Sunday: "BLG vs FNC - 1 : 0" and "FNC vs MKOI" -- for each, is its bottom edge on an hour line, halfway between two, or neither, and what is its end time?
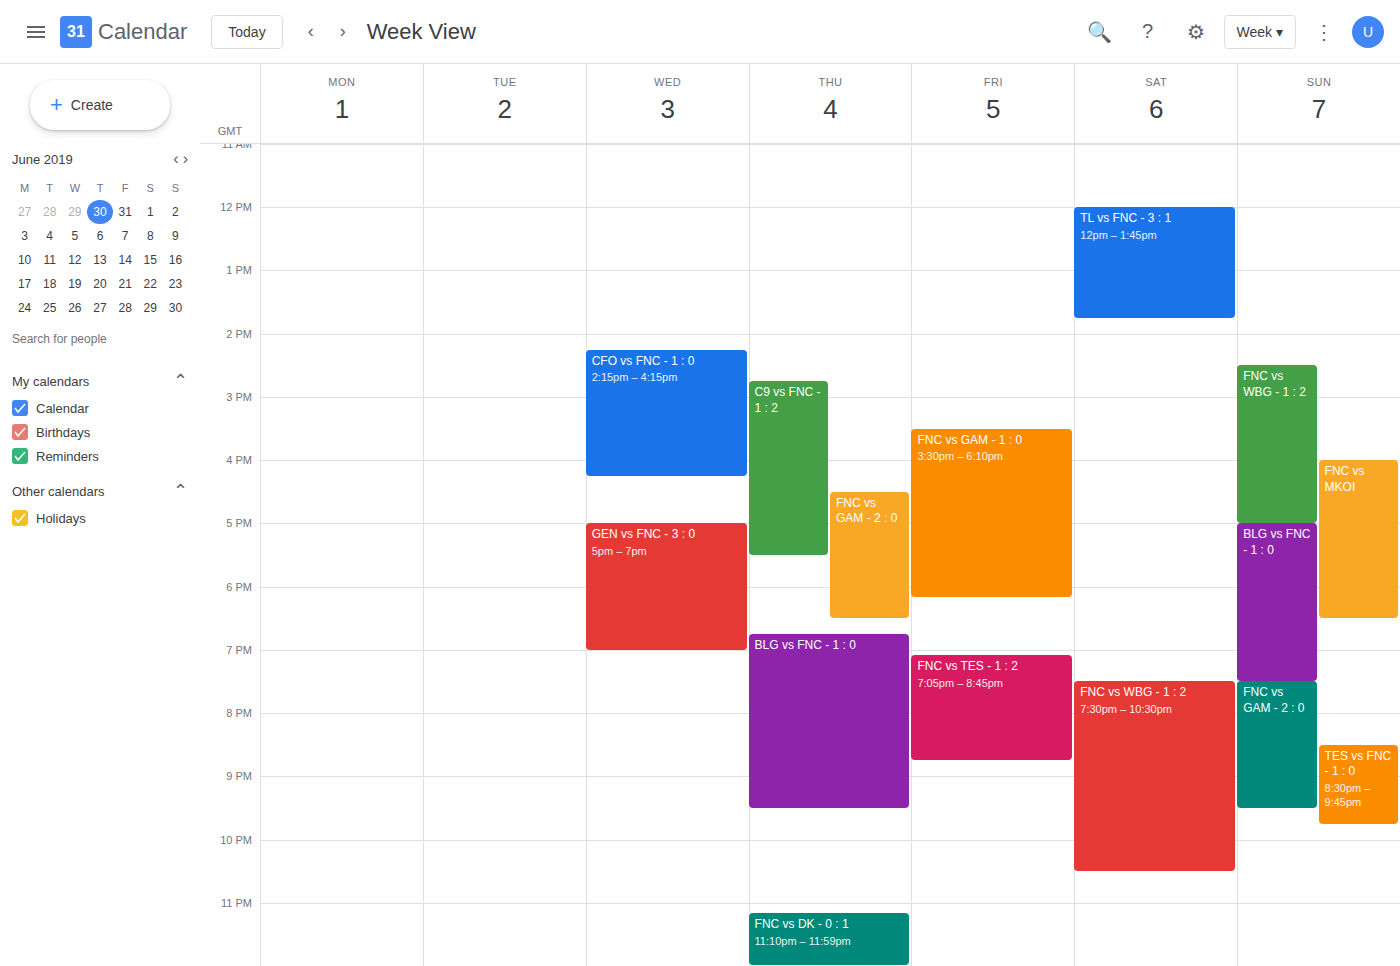
"BLG vs FNC - 1 : 0": 7:30 PM, halfway between the 7 PM and 8 PM lines. "FNC vs MKOI": 6:30 PM, halfway between the 6 PM and 7 PM lines.